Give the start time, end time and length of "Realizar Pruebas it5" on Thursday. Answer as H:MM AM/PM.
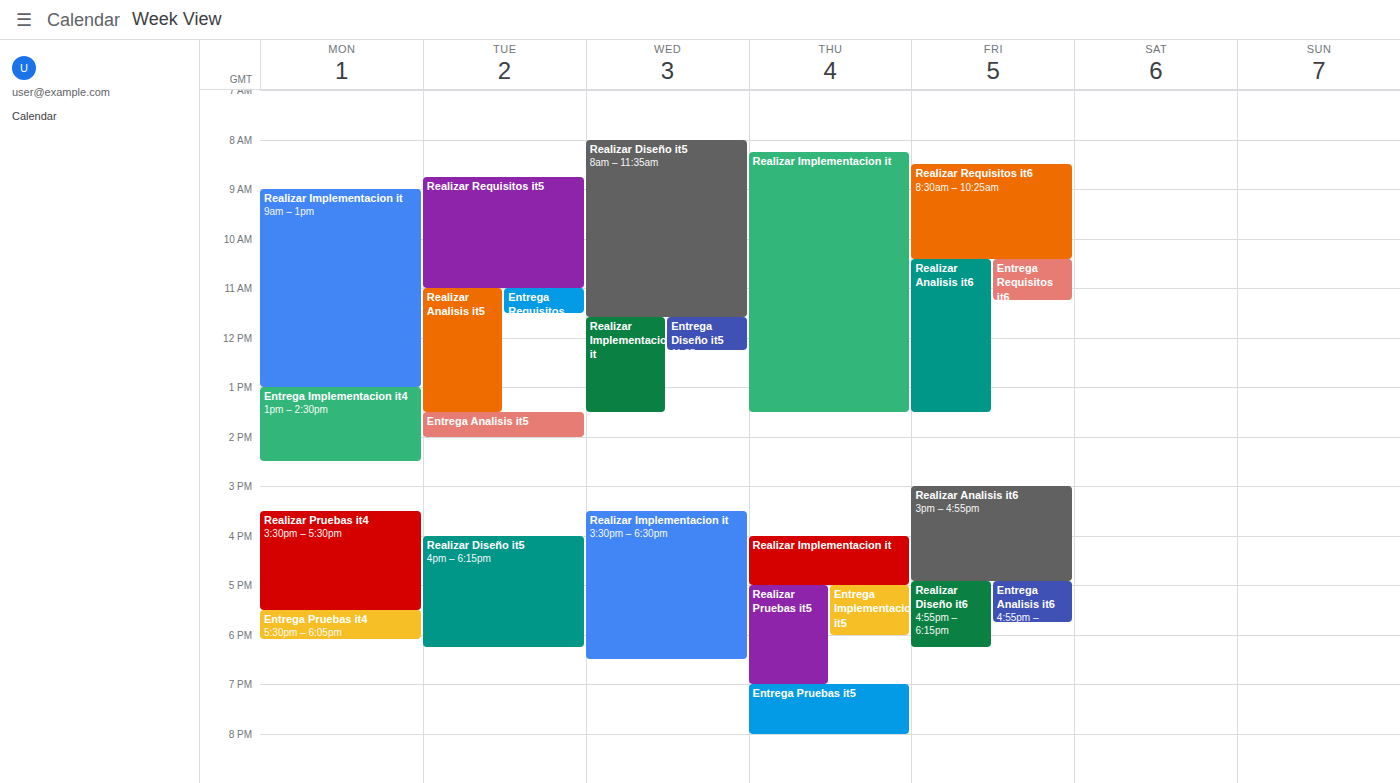
5:00 PM to 7:00 PM, 2 hours